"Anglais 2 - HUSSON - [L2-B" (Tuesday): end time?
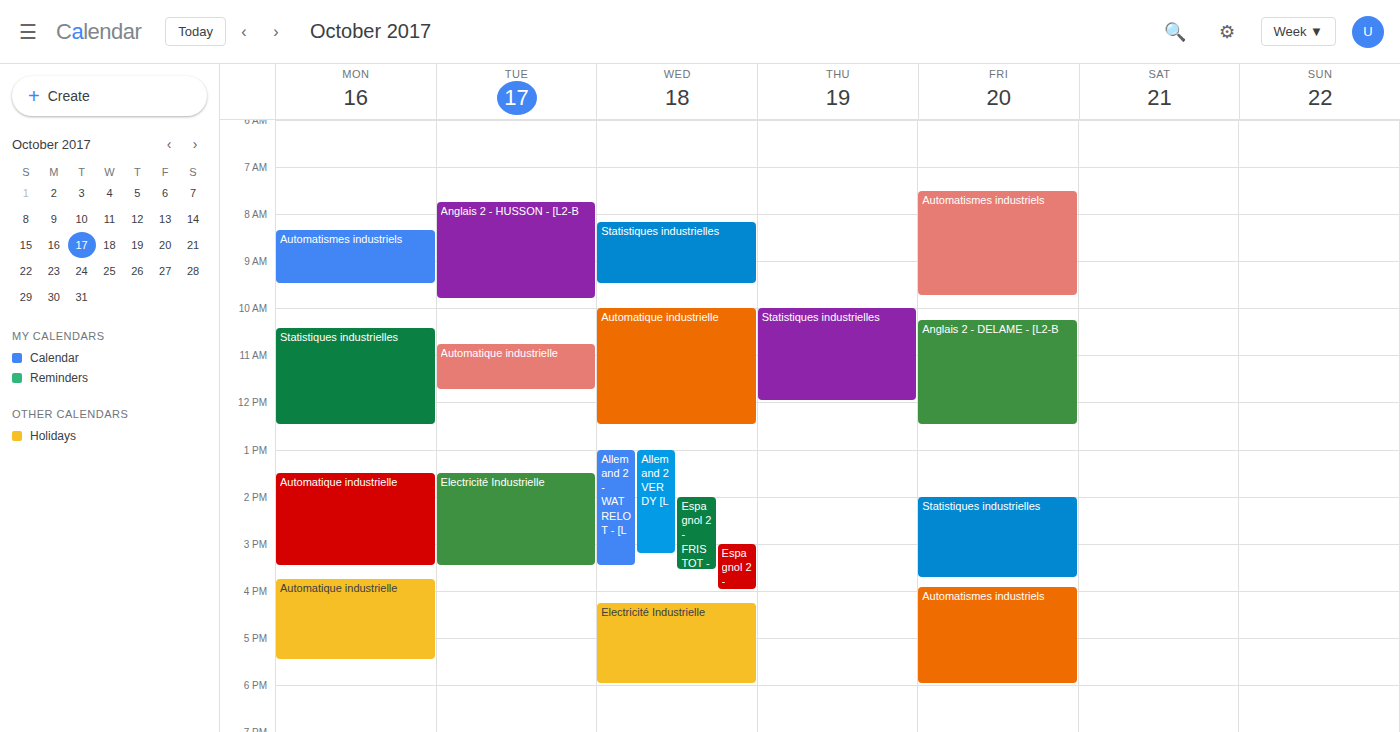
9:50 AM